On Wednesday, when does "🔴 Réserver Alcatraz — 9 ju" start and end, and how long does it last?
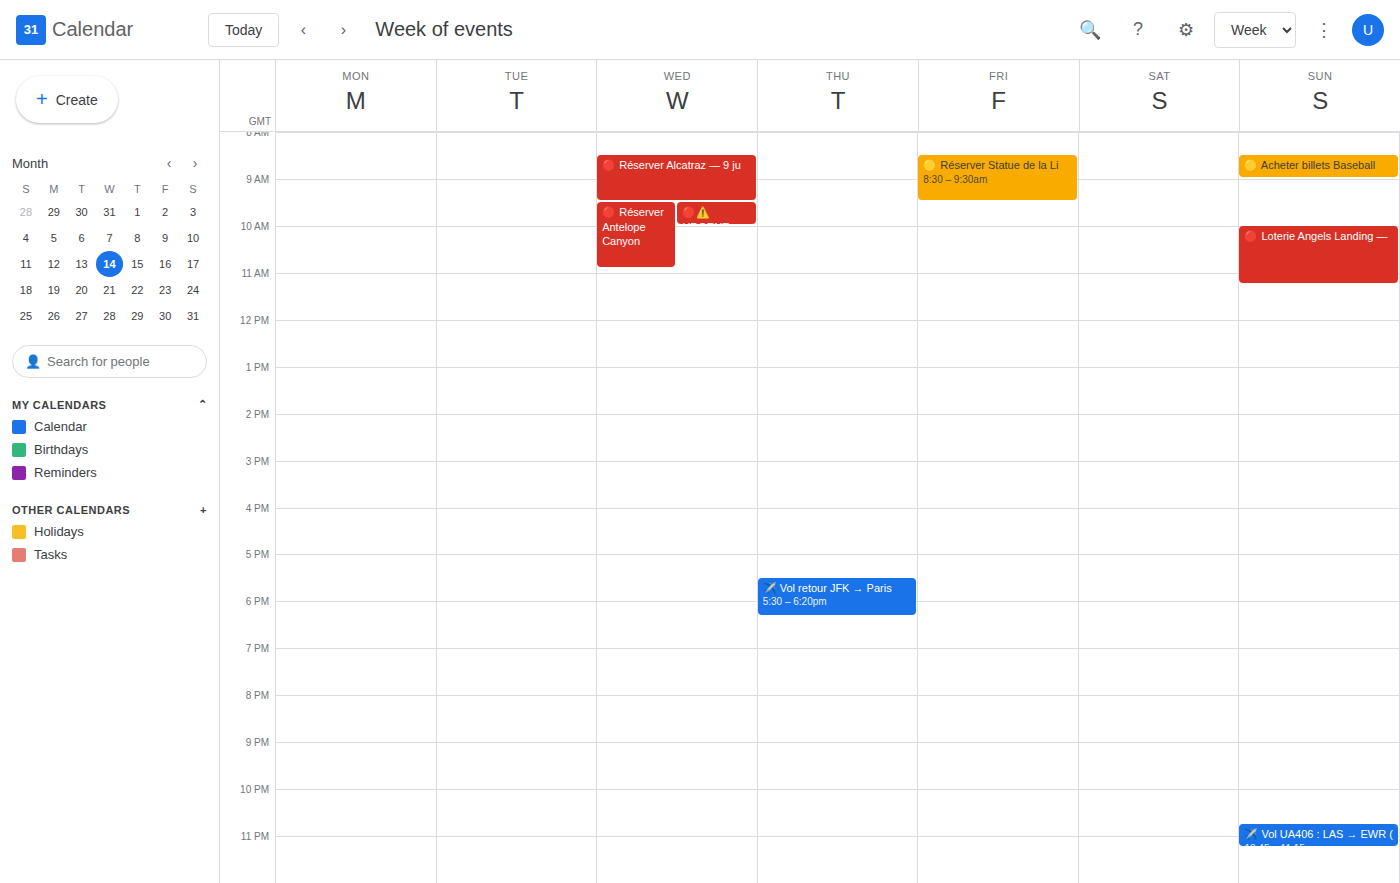
8:30 AM to 9:30 AM, 1 hour